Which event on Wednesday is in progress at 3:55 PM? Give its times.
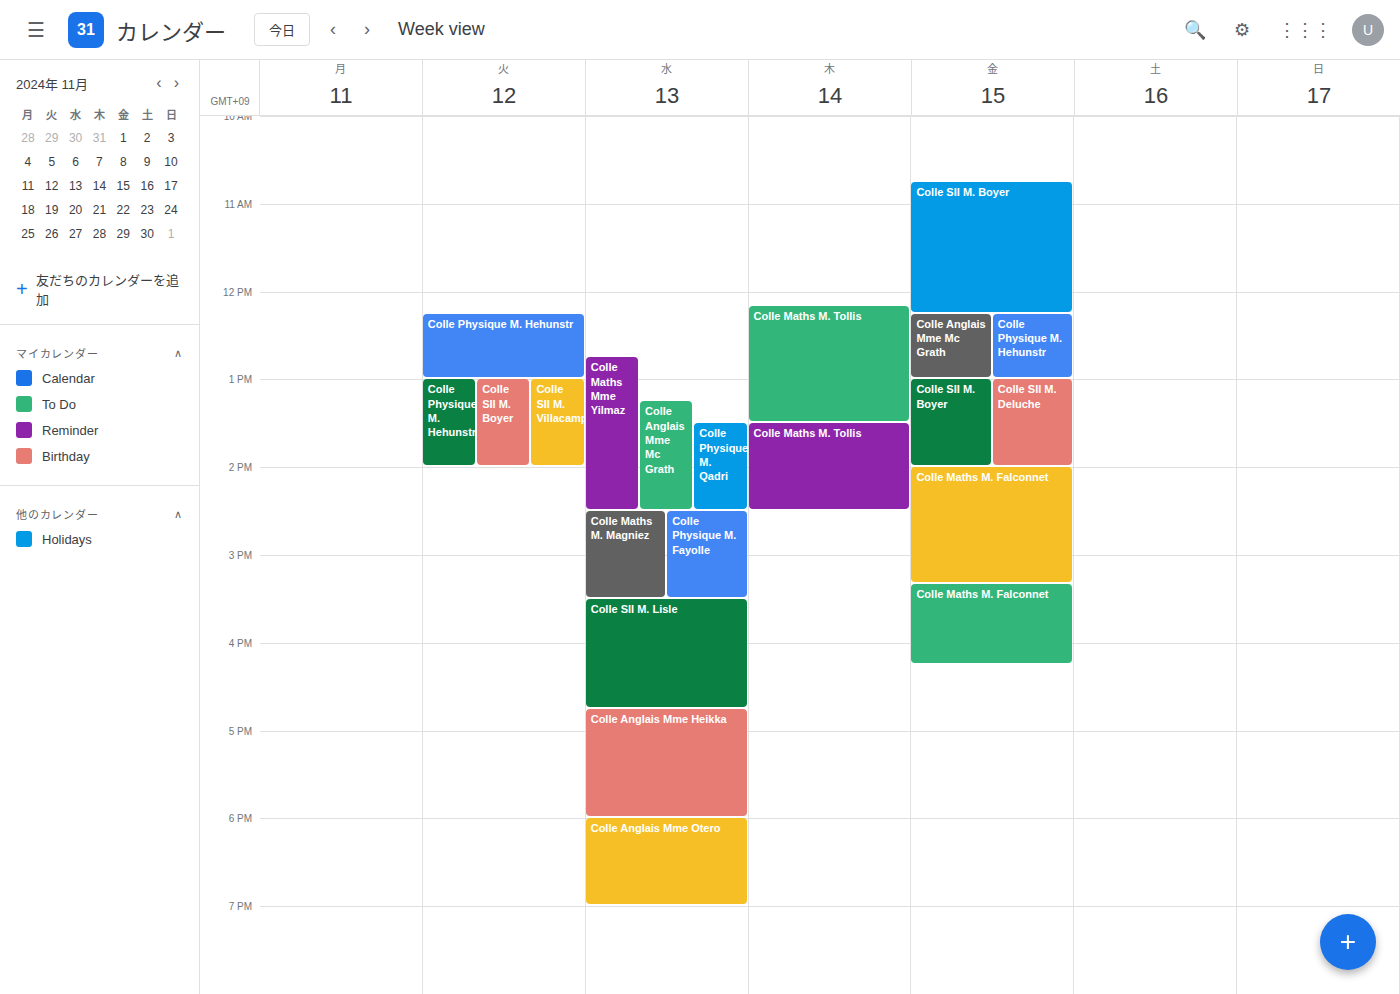
"Colle SII M. Lisle", 3:30 PM to 4:45 PM